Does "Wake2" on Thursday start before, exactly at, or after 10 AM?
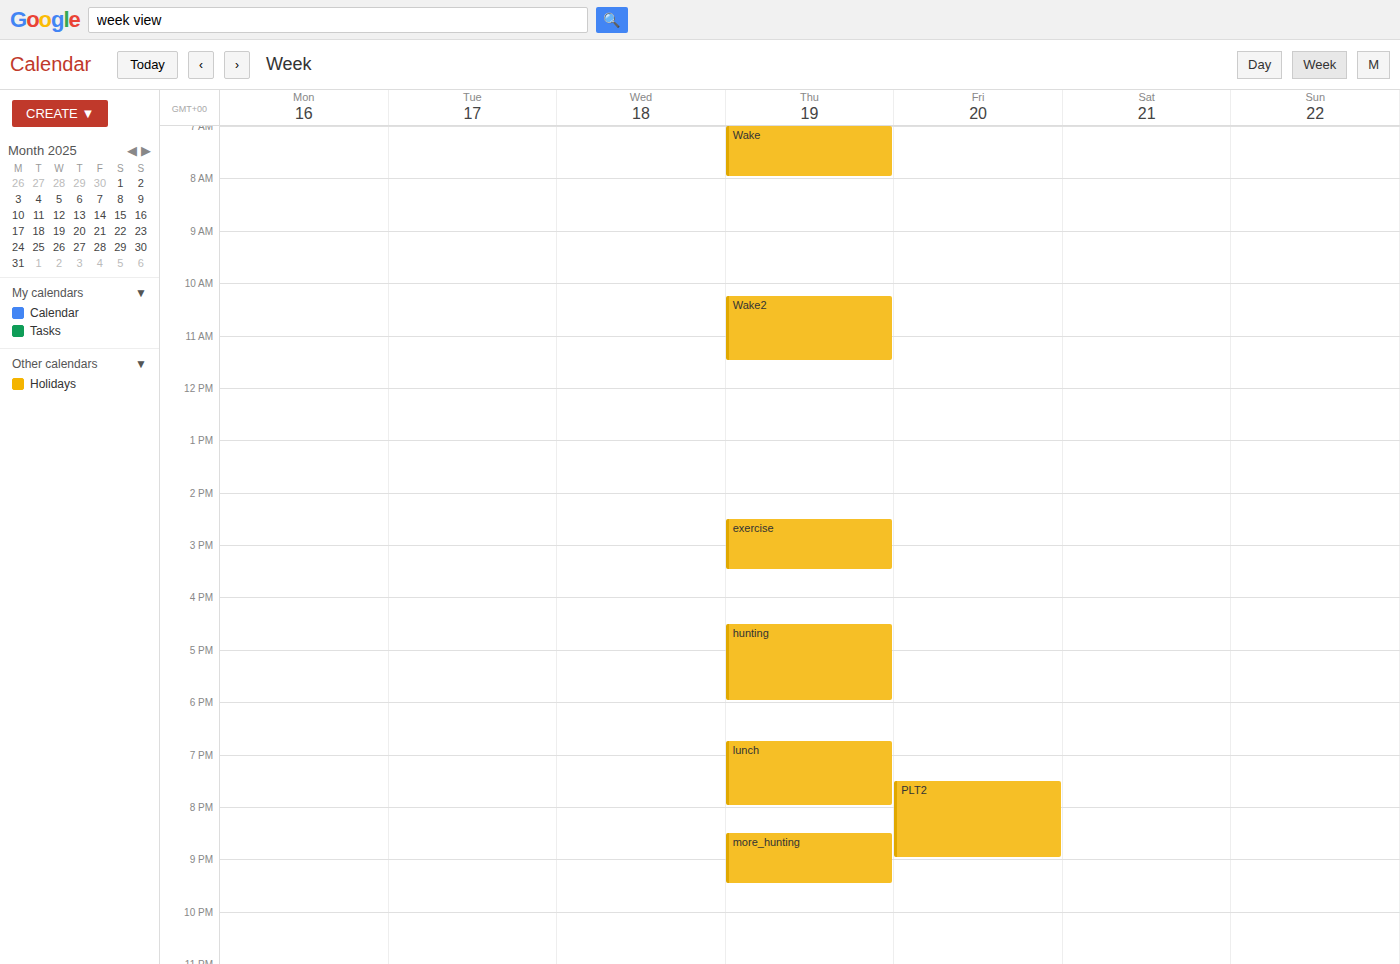
10:15 AM -- after 10 AM, 15 minutes below the 10 AM line.